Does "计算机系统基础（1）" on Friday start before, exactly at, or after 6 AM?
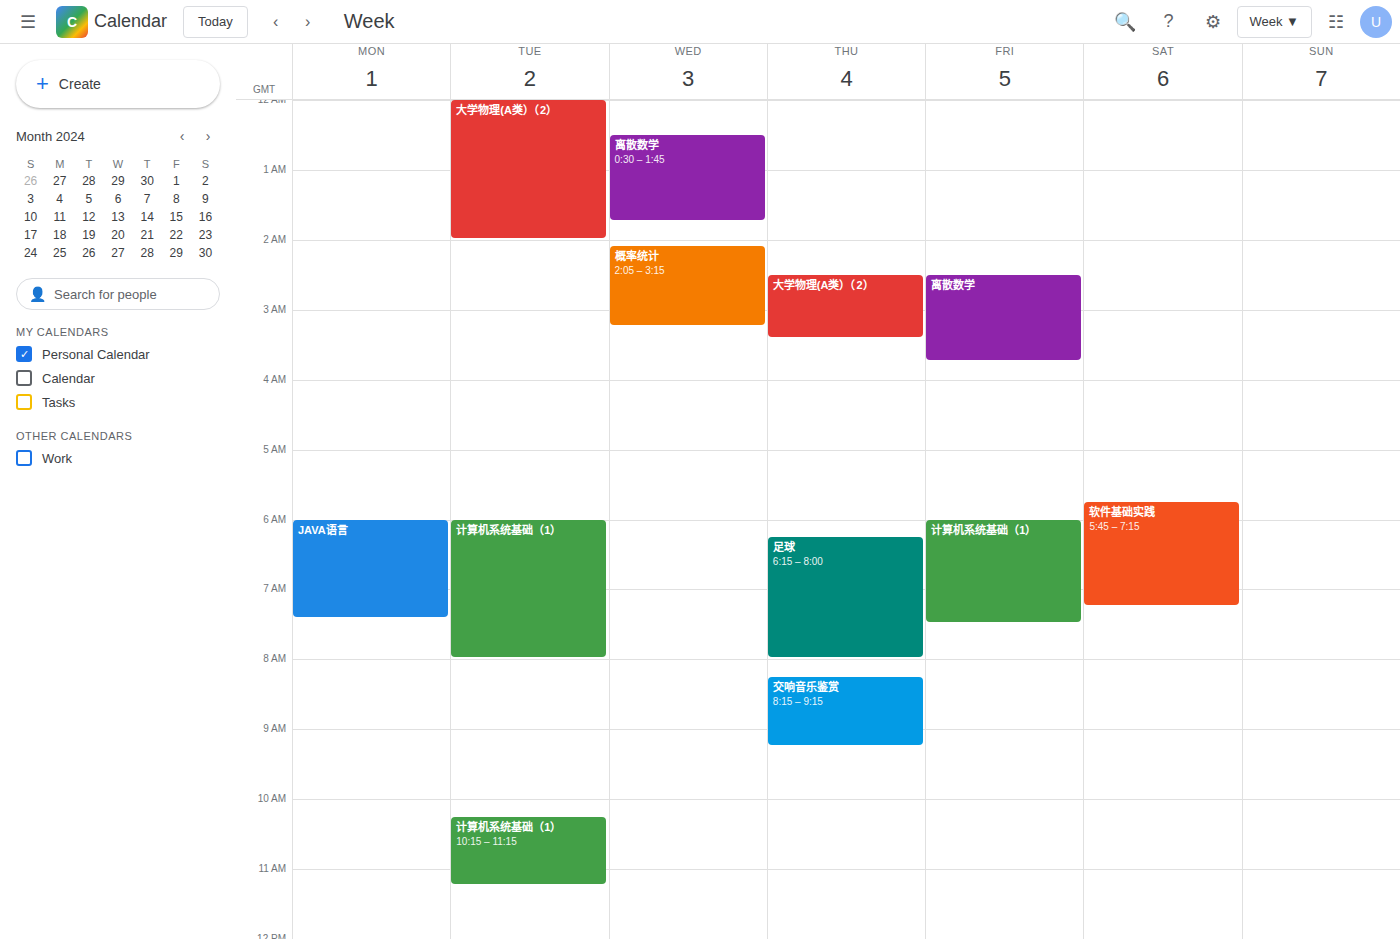
6:00 AM -- exactly at 6 AM, on the 6 AM line.